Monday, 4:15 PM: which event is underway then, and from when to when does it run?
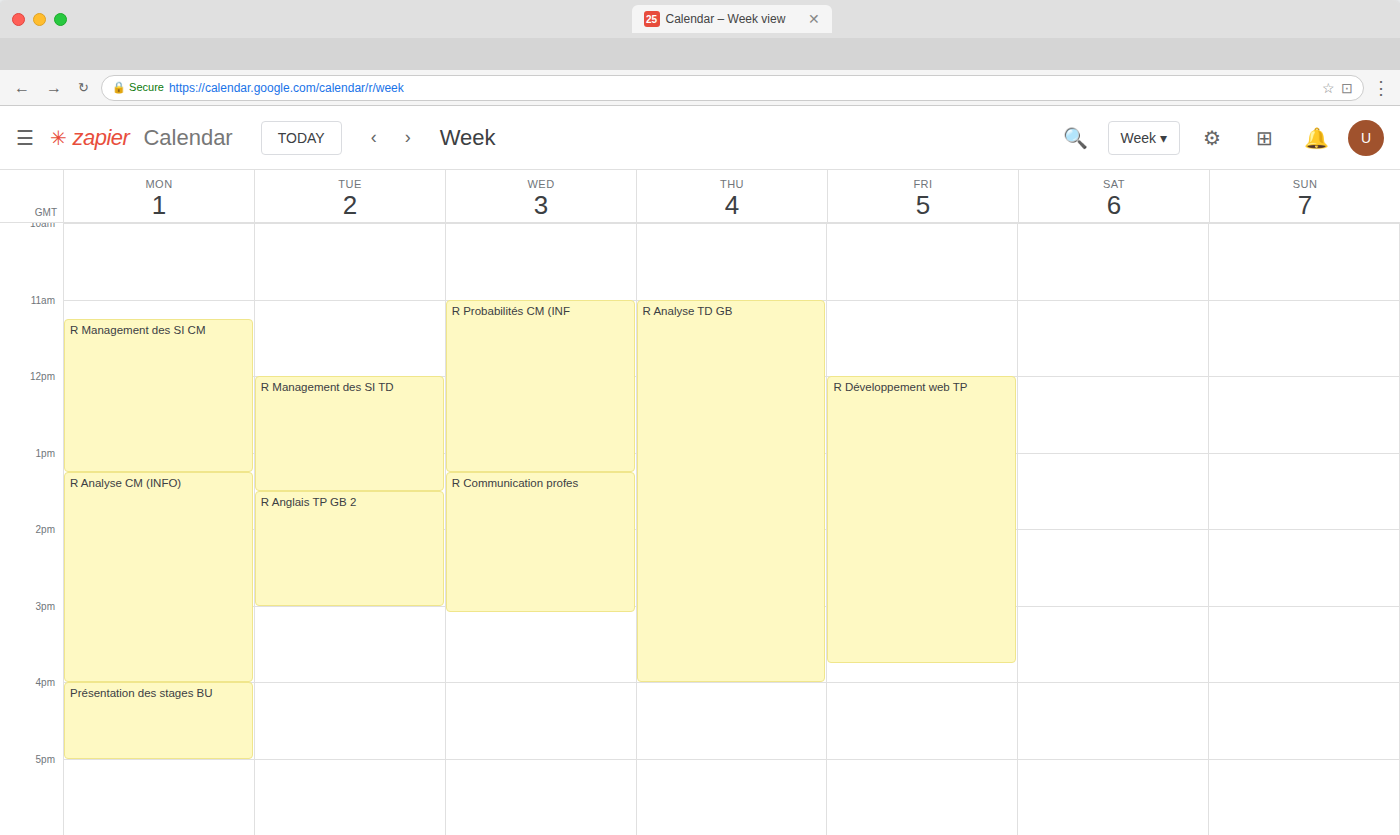
"Présentation des stages BU", 4:00 PM to 5:00 PM